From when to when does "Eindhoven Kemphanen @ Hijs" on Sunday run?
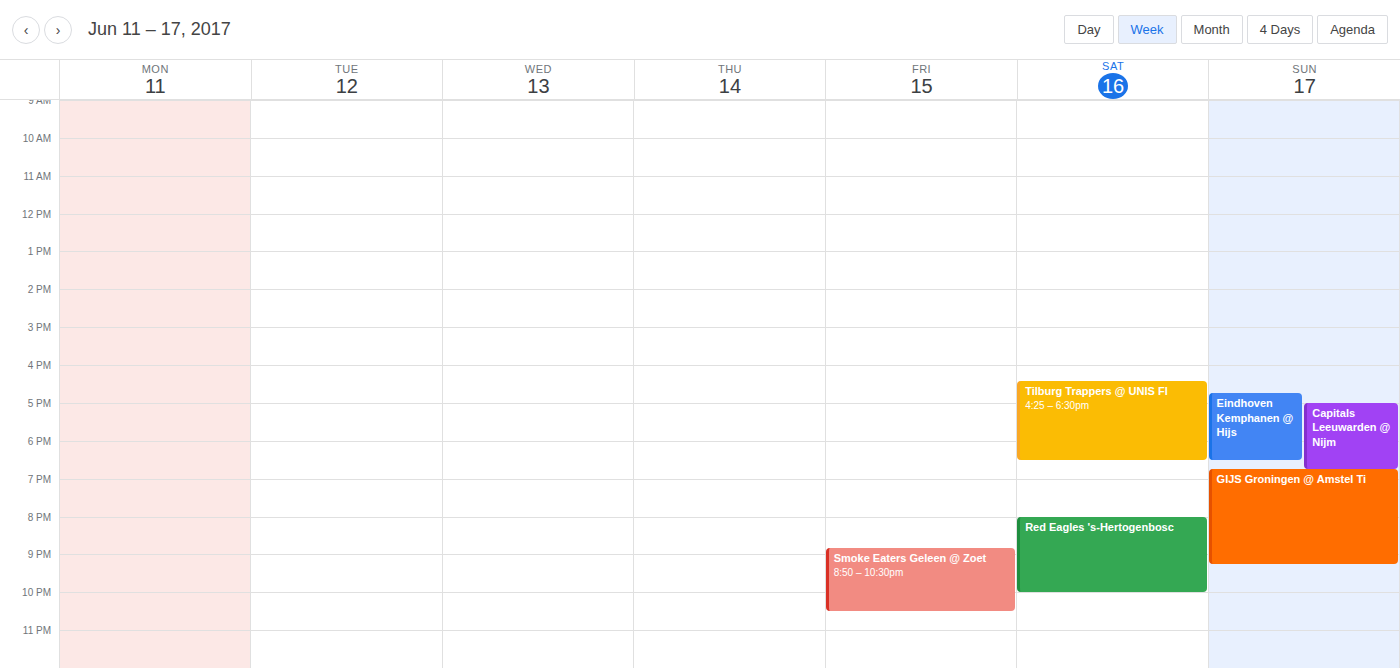
4:45 PM to 6:30 PM